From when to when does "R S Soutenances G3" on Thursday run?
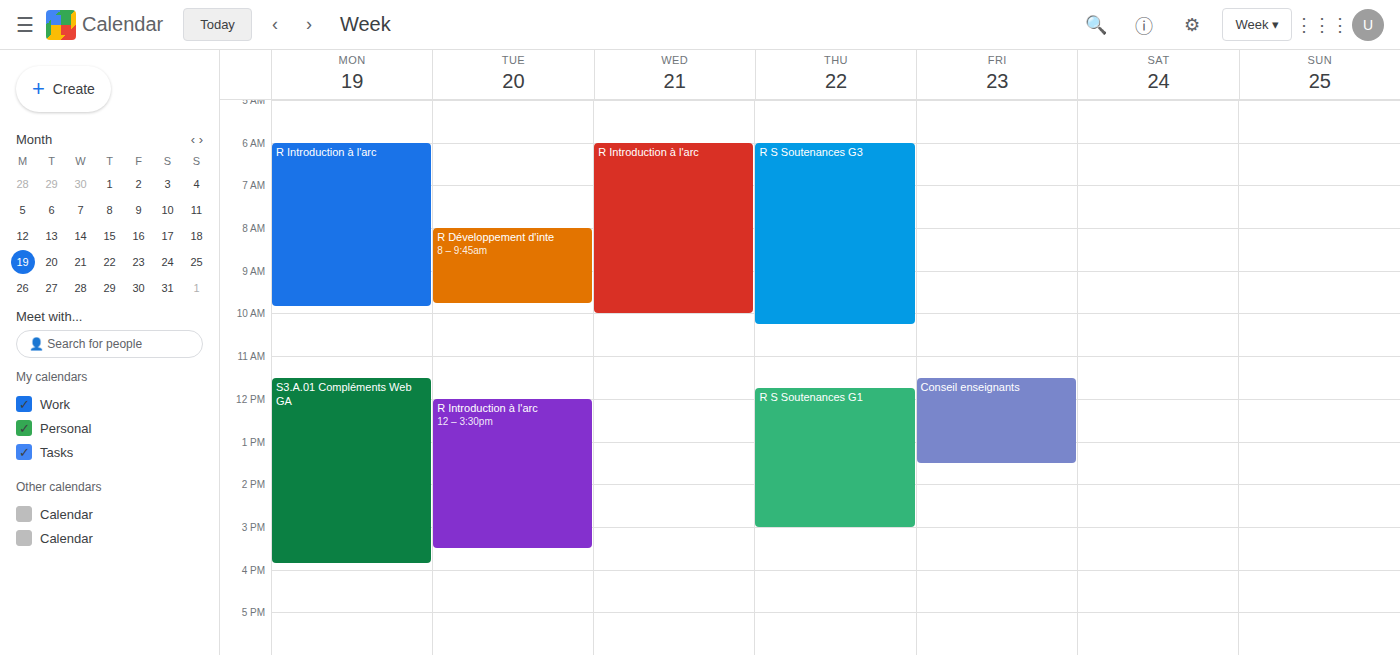
6:00 AM to 10:15 AM